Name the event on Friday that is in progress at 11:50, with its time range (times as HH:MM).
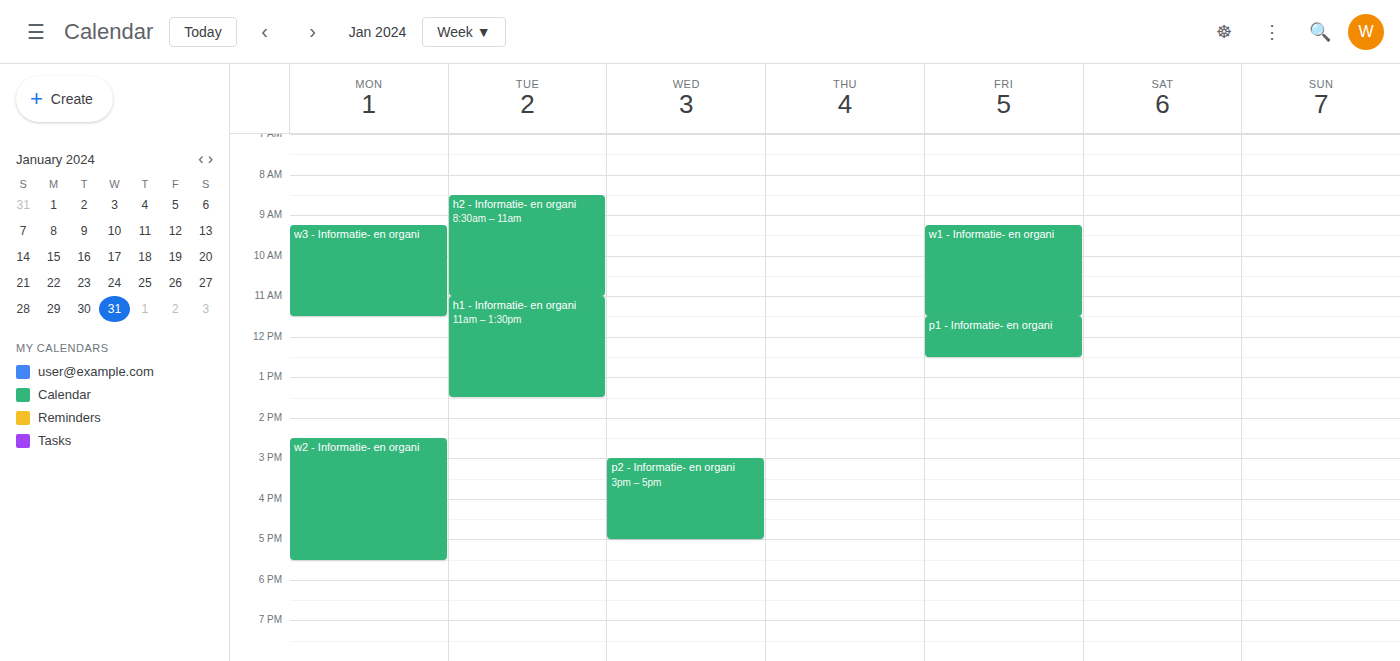
"p1 - Informatie- en organi", 11:30 to 12:30